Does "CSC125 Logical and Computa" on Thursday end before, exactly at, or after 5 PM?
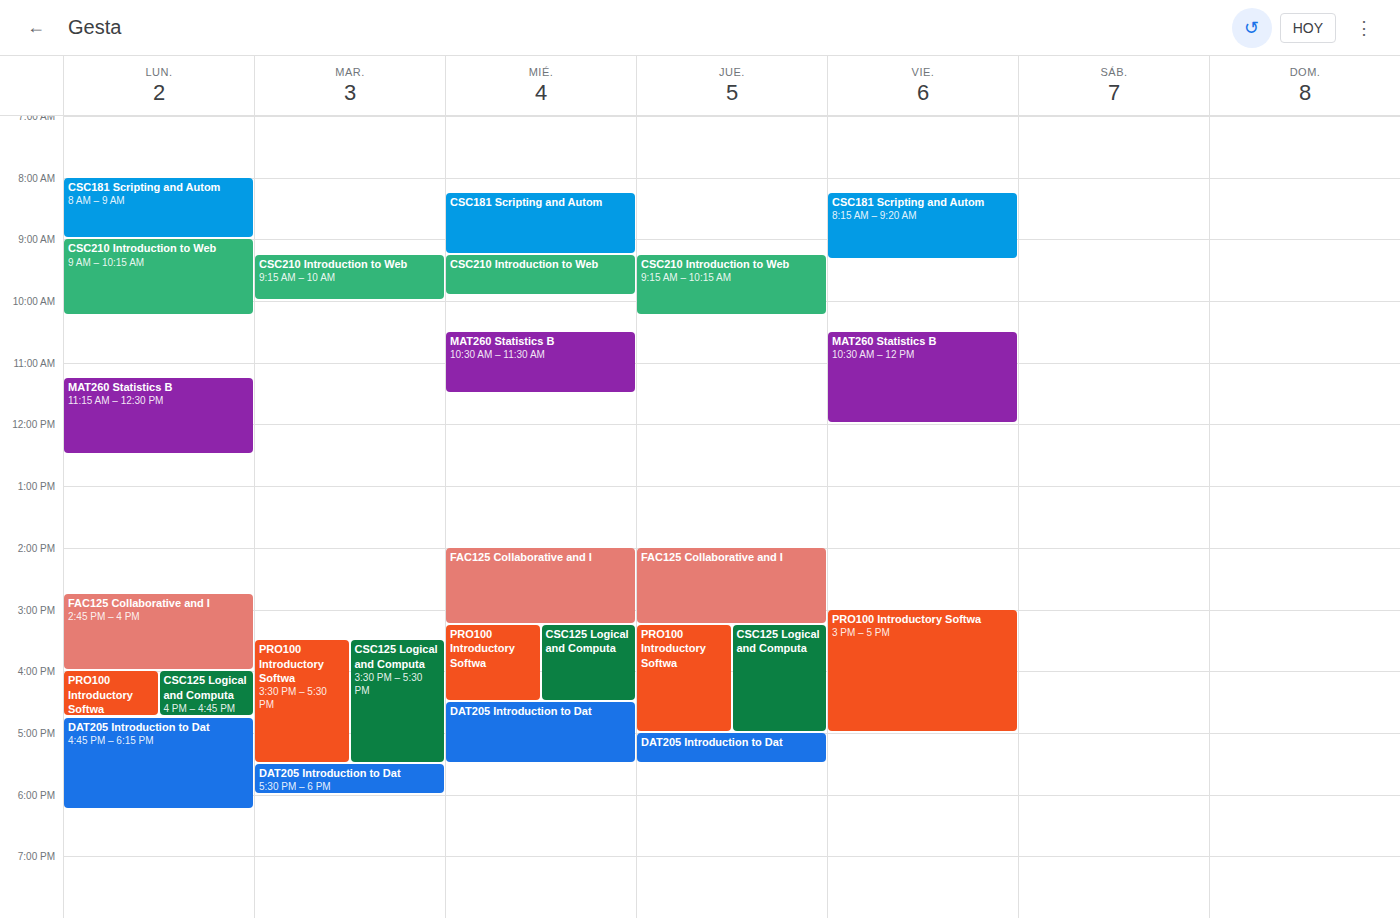
5:00 PM -- exactly at 5 PM, on the 5 PM line.